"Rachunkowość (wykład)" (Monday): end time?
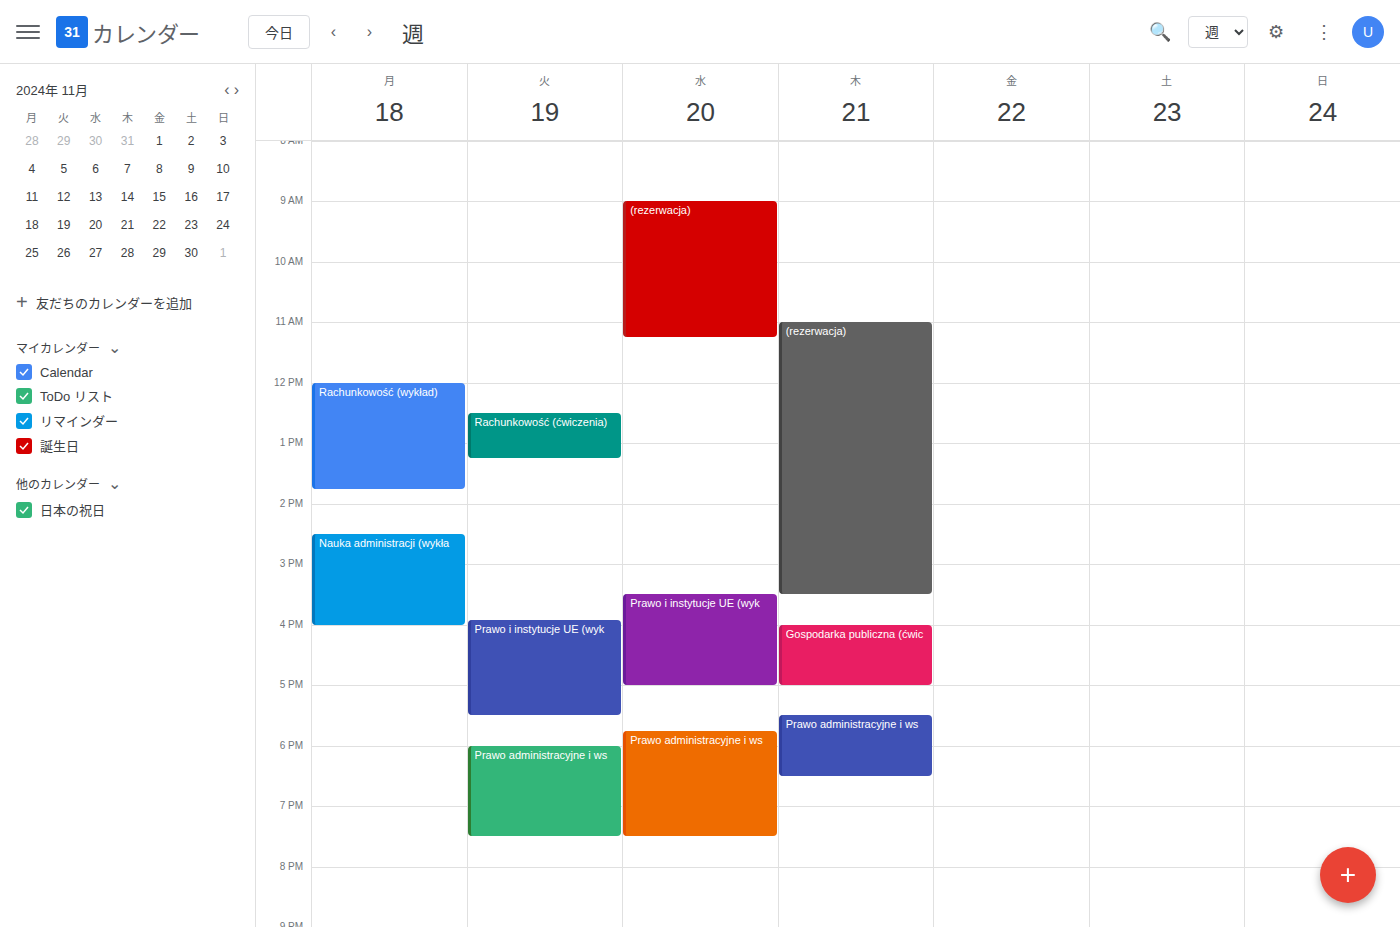
1:45 PM